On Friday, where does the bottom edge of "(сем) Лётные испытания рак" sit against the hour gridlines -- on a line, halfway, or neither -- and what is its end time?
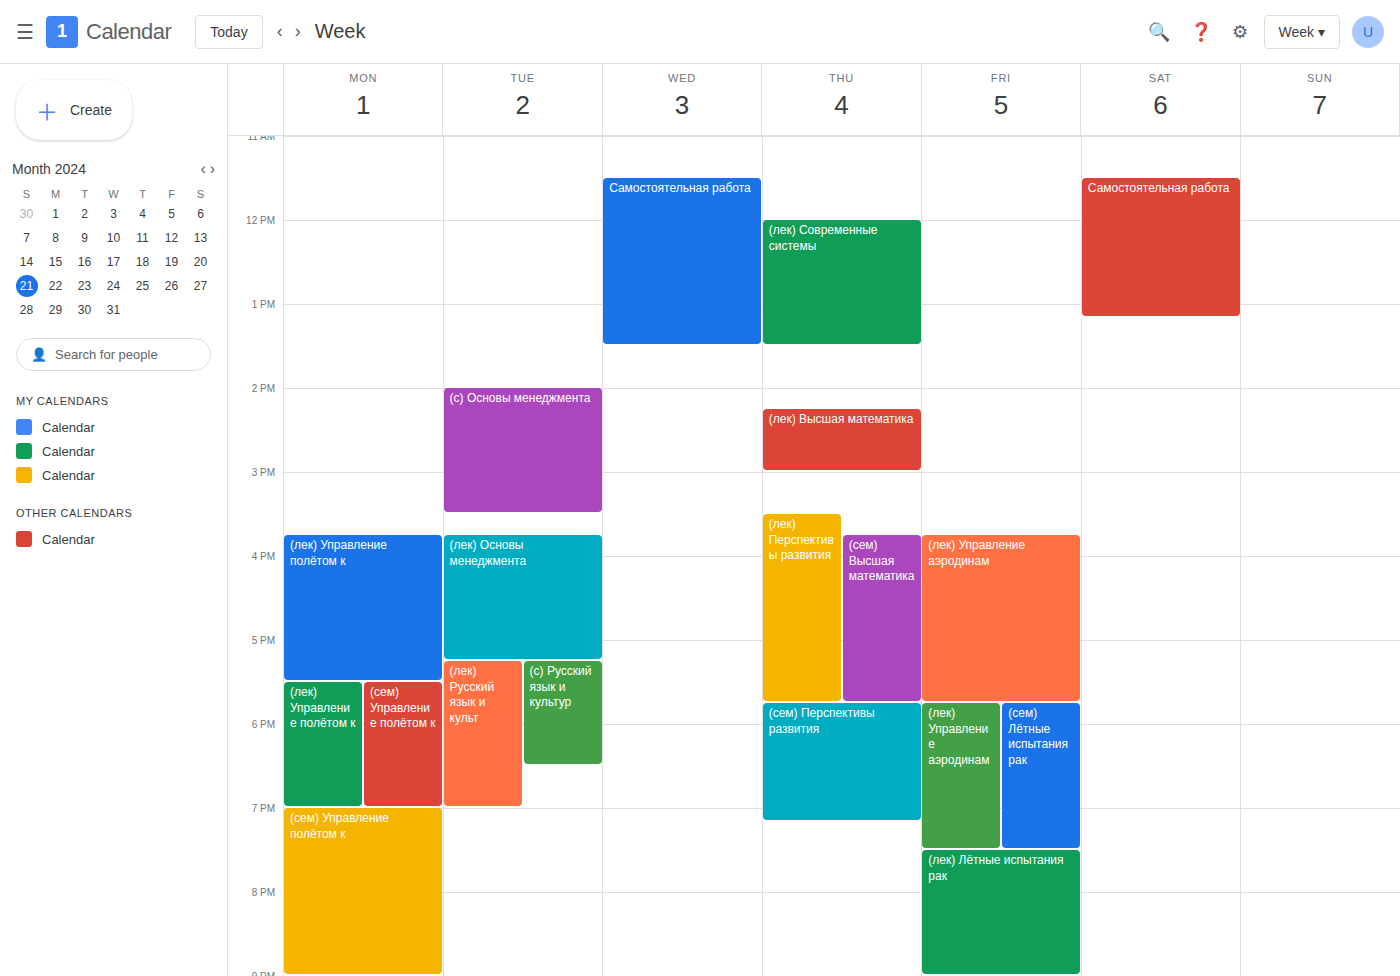
7:30 PM -- halfway between the 7 PM and 8 PM lines.